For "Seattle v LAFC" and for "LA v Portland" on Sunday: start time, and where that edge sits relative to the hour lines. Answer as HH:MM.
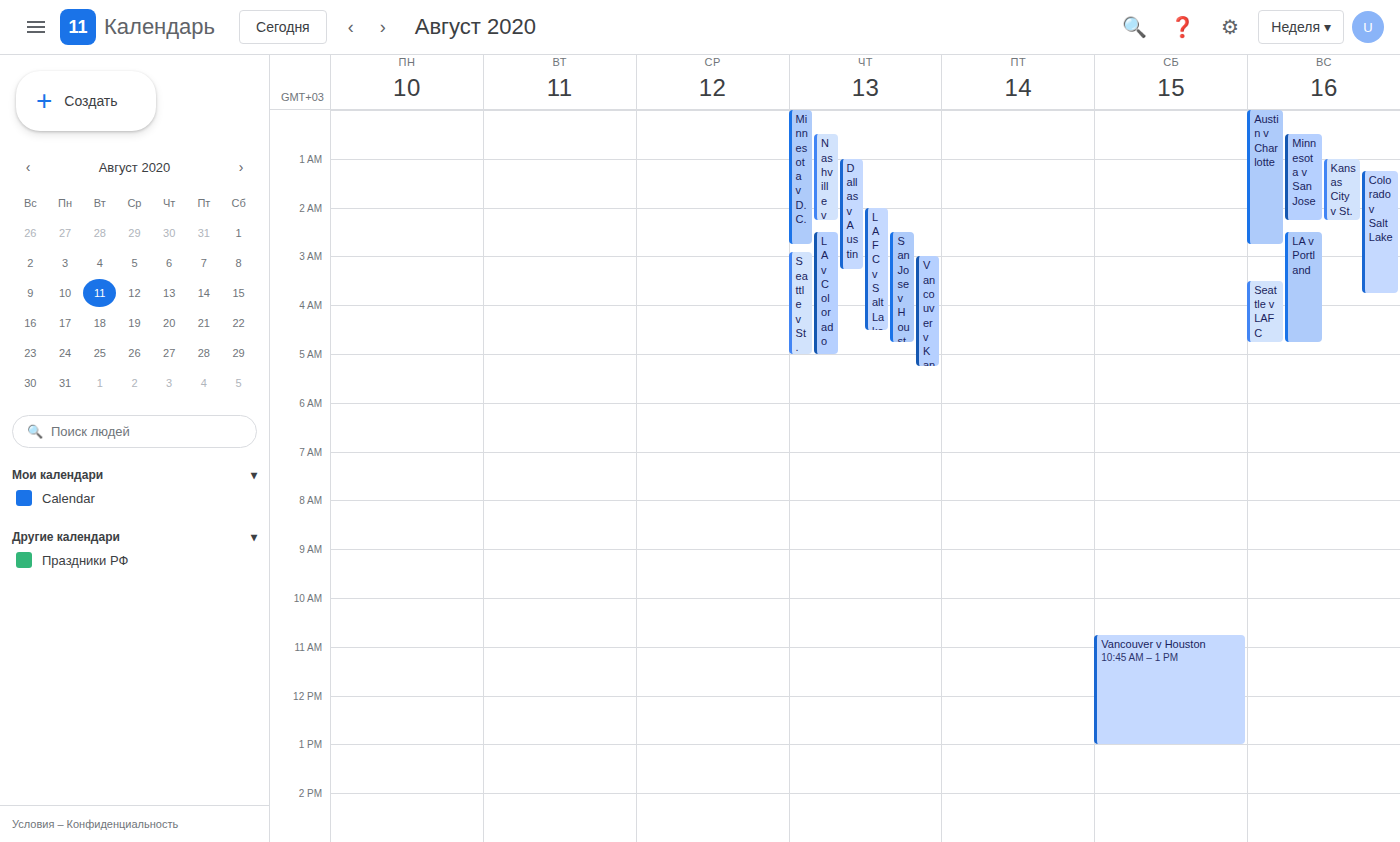
"Seattle v LAFC": 03:30, halfway between the 03:00 and 04:00 lines. "LA v Portland": 02:30, halfway between the 02:00 and 03:00 lines.